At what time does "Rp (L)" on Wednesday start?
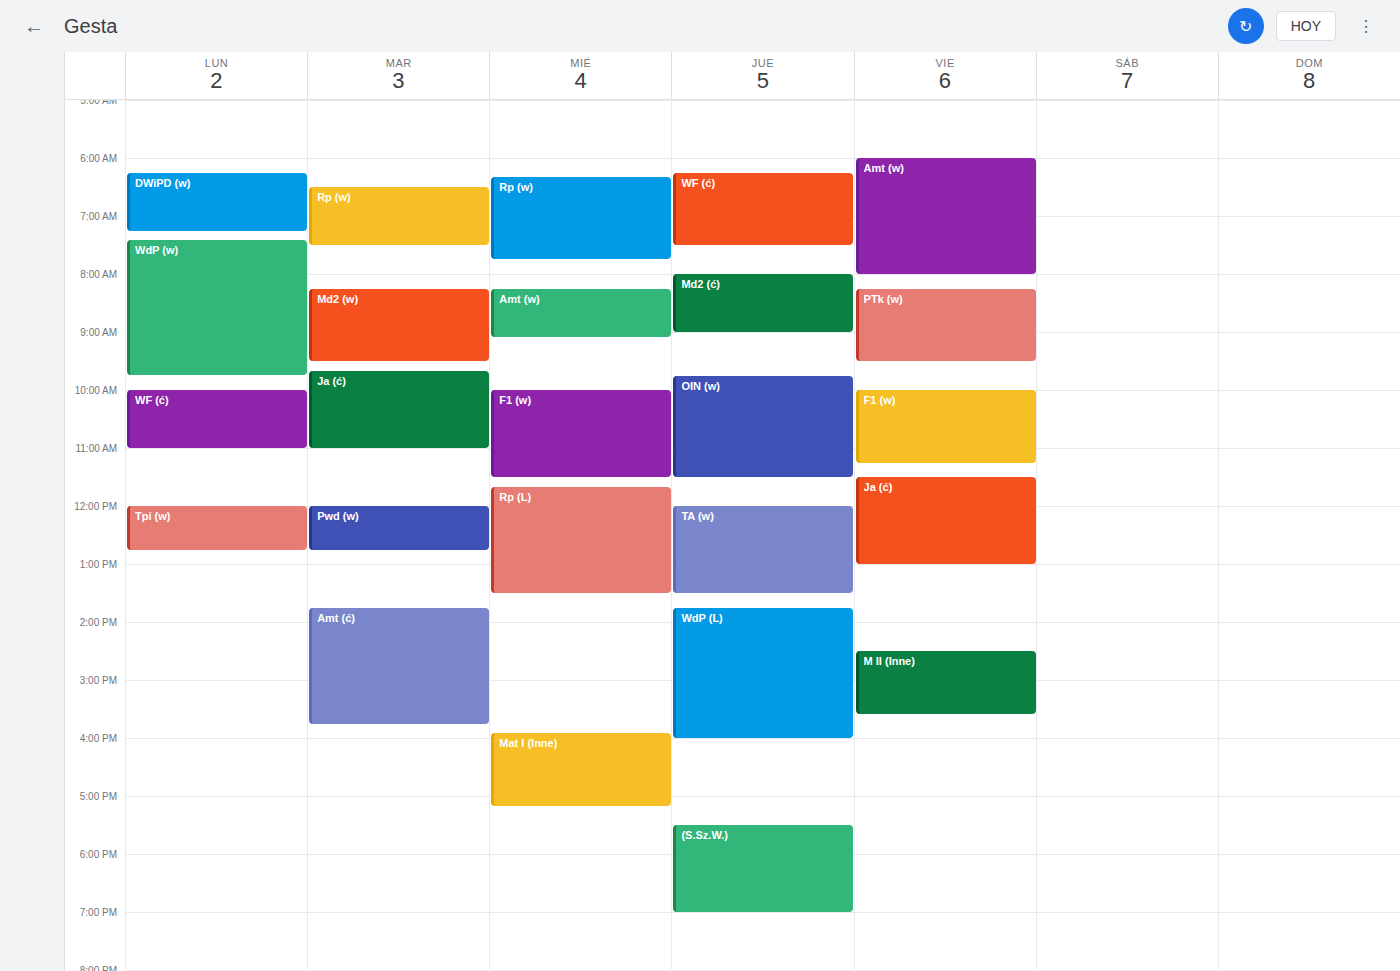
11:40 AM